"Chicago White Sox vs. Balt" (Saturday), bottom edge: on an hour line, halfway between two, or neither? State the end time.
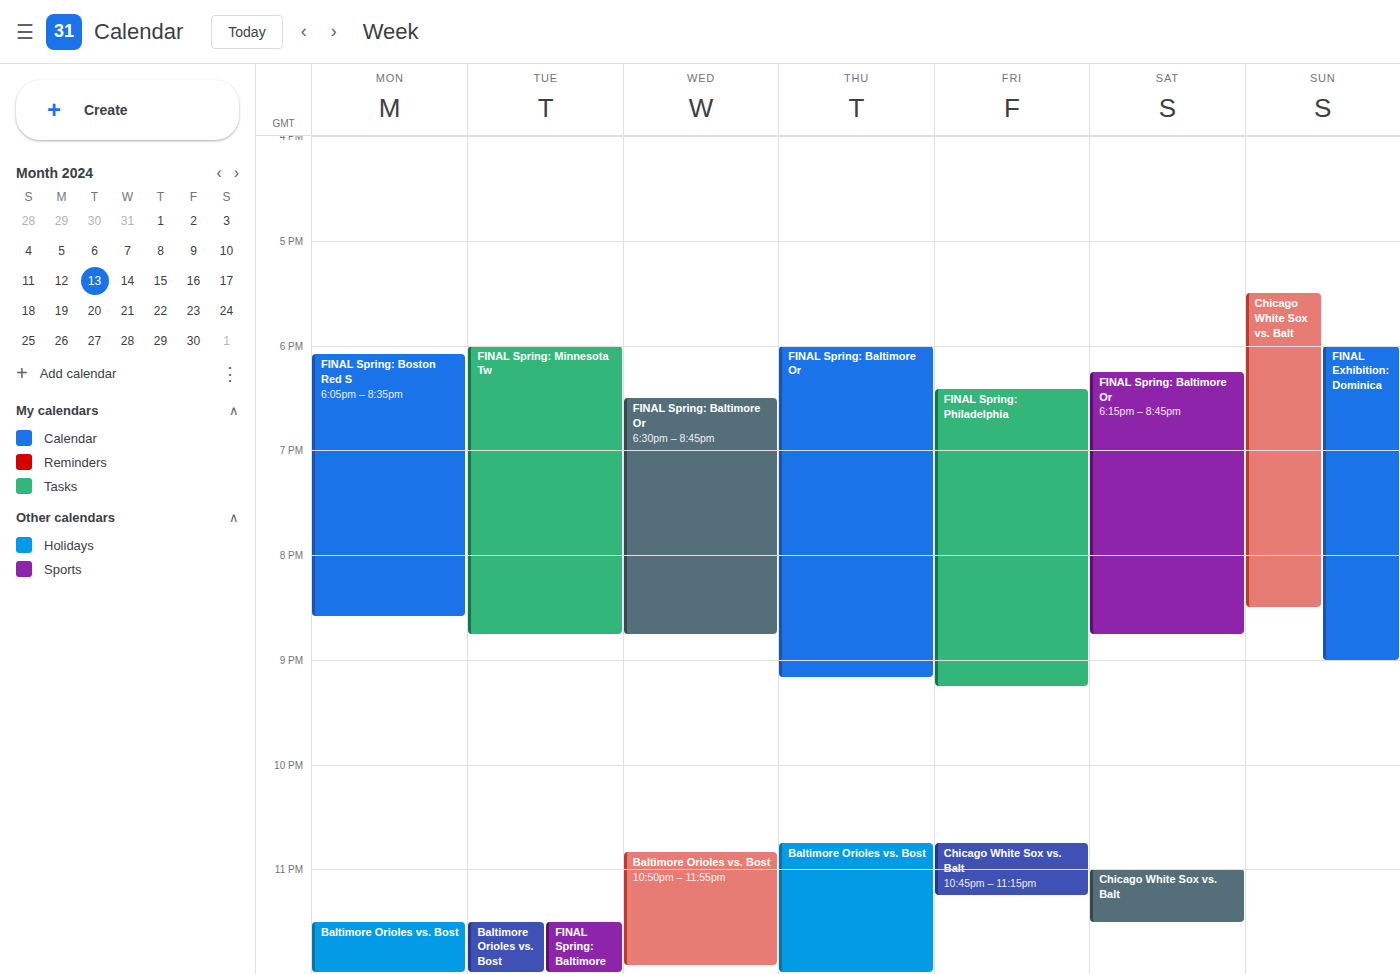
11:30 PM -- halfway between the 11 PM and 12 AM lines.